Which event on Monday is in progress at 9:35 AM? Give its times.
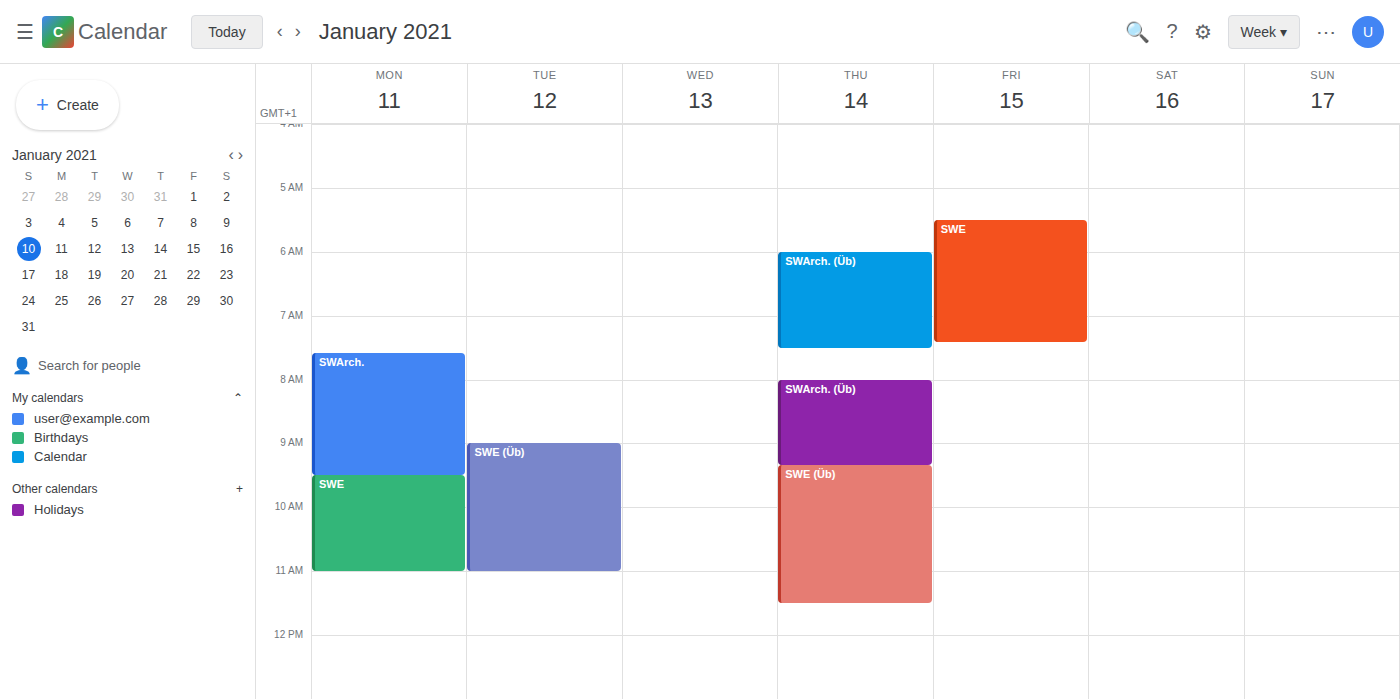
"SWE", 9:30 AM to 11:00 AM